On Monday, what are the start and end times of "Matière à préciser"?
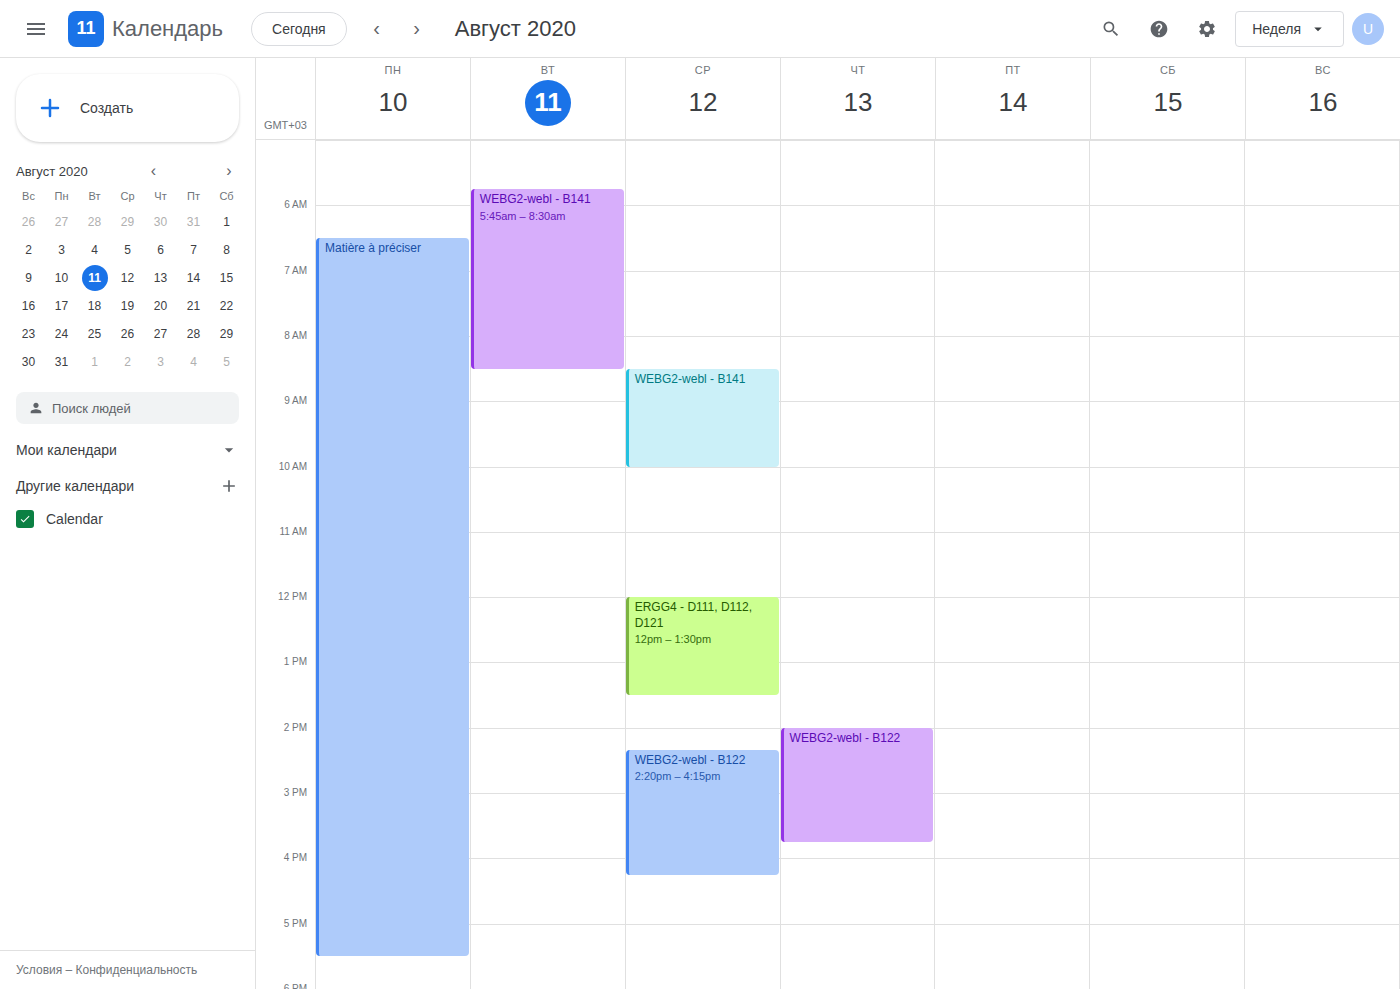
6:30 AM to 5:30 PM